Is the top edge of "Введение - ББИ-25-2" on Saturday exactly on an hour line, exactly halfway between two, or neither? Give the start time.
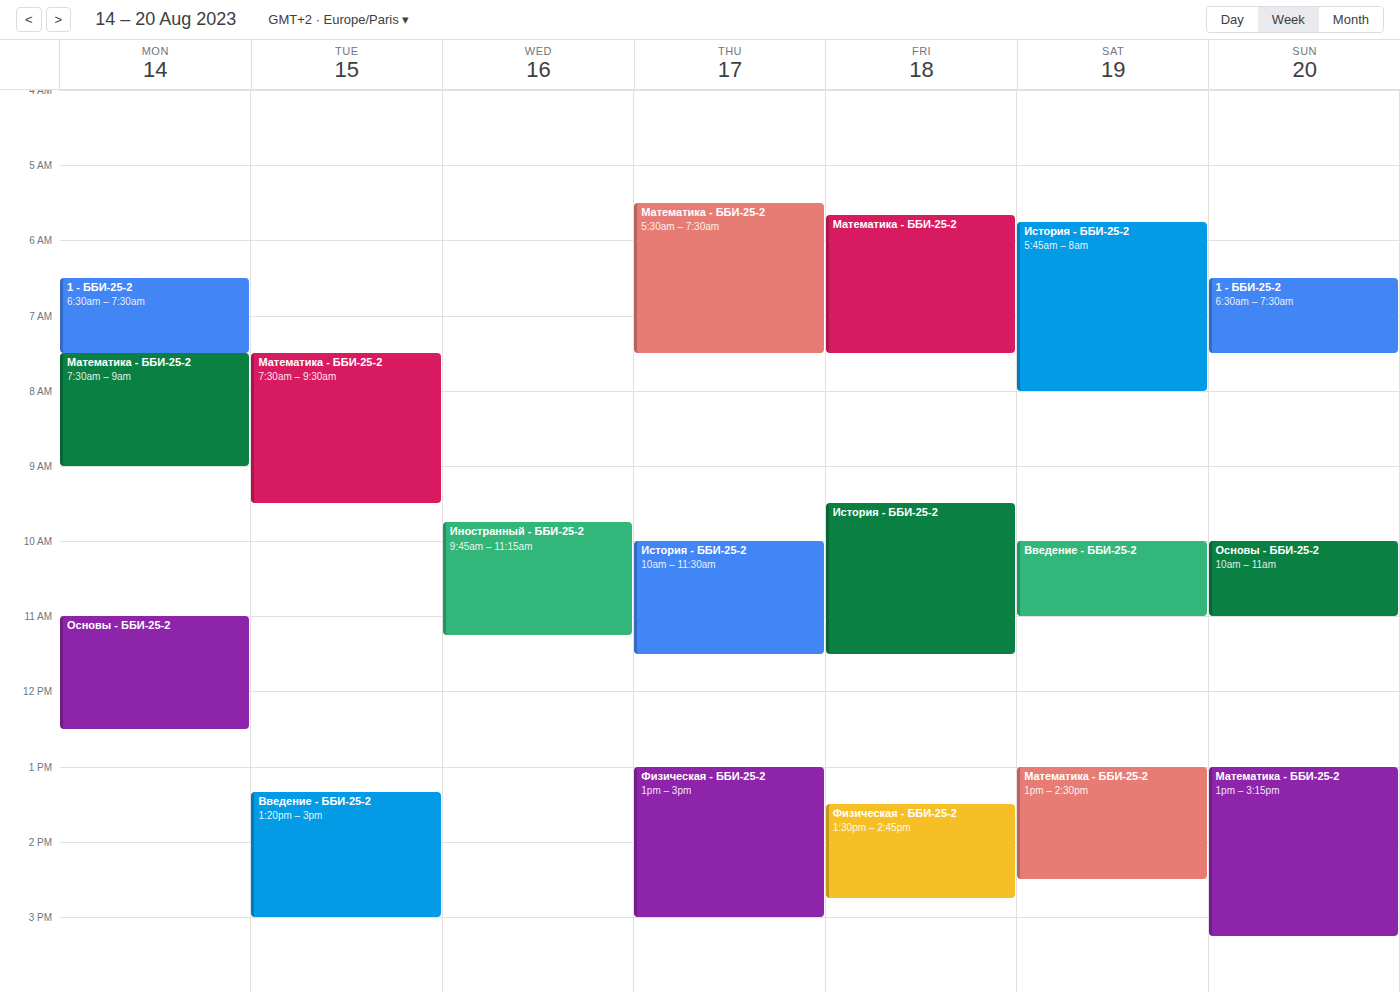
10:00 AM -- exactly on the 10 AM line.